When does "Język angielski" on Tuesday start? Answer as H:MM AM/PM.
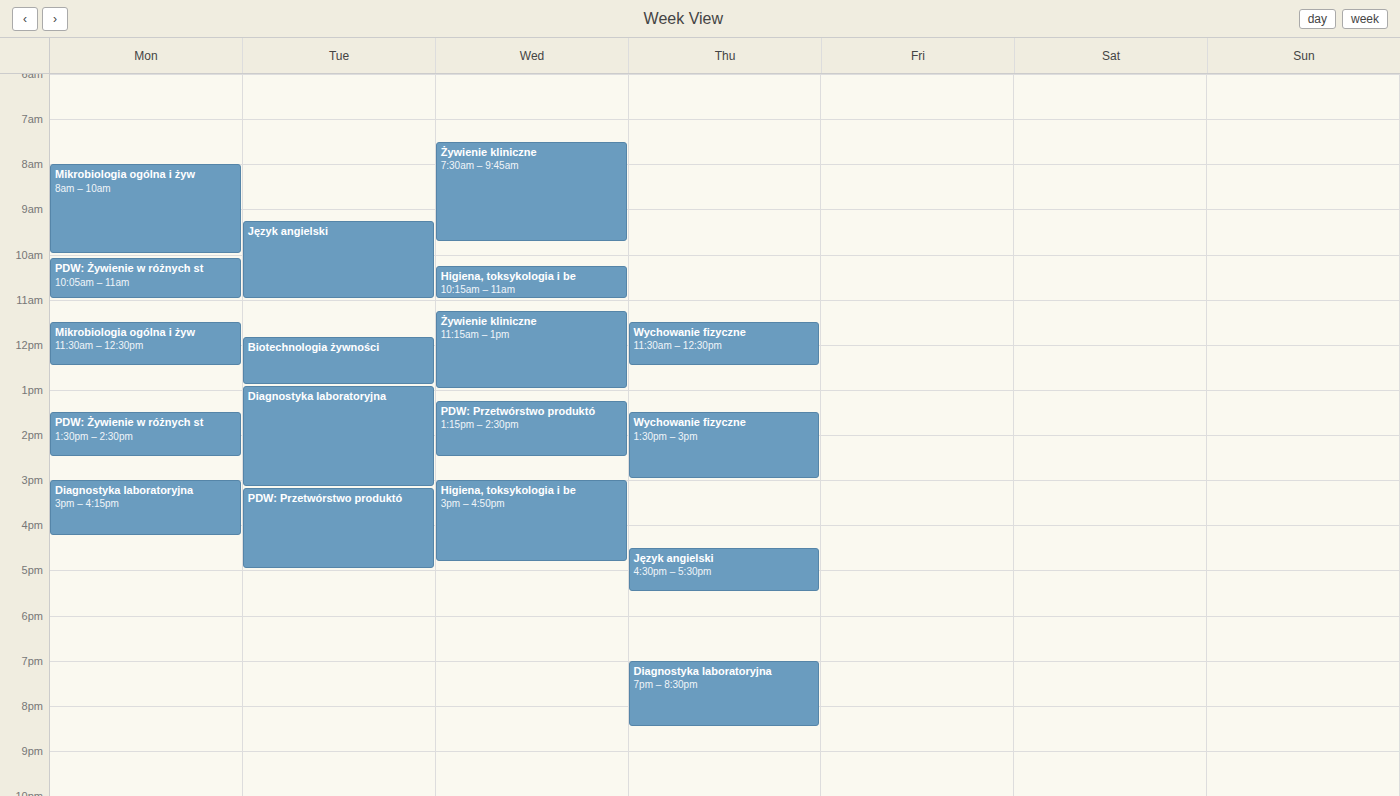
9:15 AM